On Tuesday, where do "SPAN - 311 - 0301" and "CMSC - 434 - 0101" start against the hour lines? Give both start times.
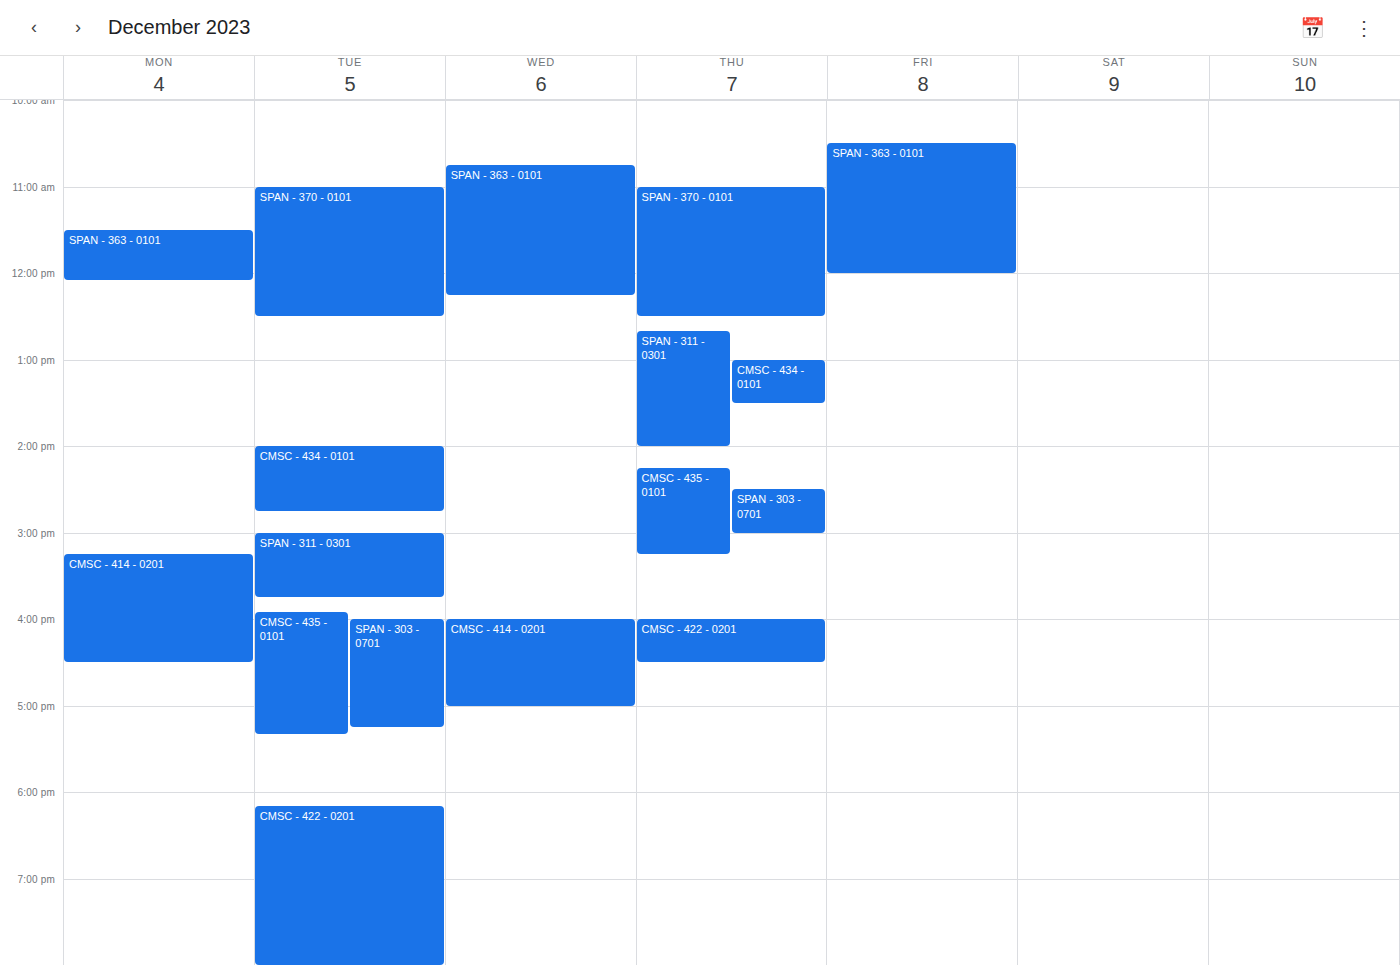
"SPAN - 311 - 0301": 3:00 PM, exactly on the 3 PM line. "CMSC - 434 - 0101": 2:00 PM, exactly on the 2 PM line.